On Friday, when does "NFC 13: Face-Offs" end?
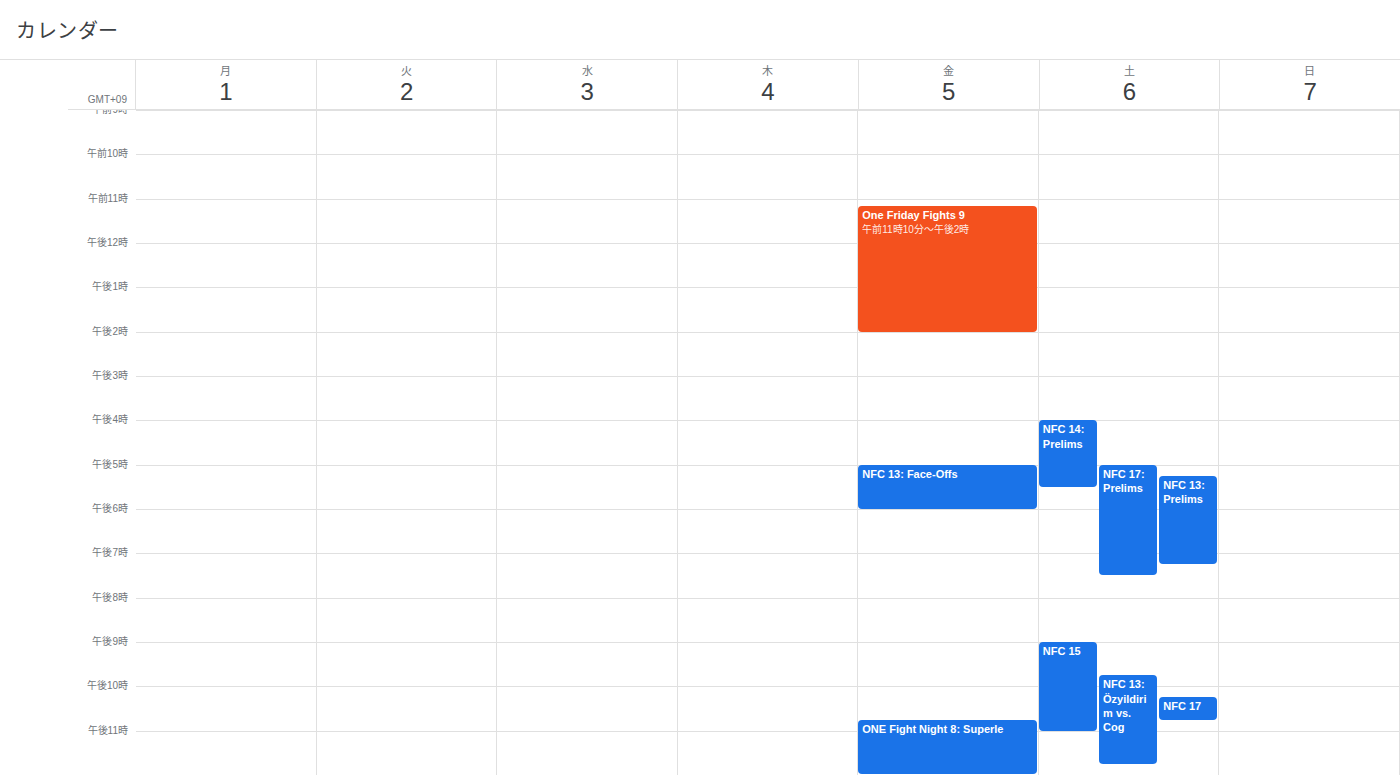
6:00 PM